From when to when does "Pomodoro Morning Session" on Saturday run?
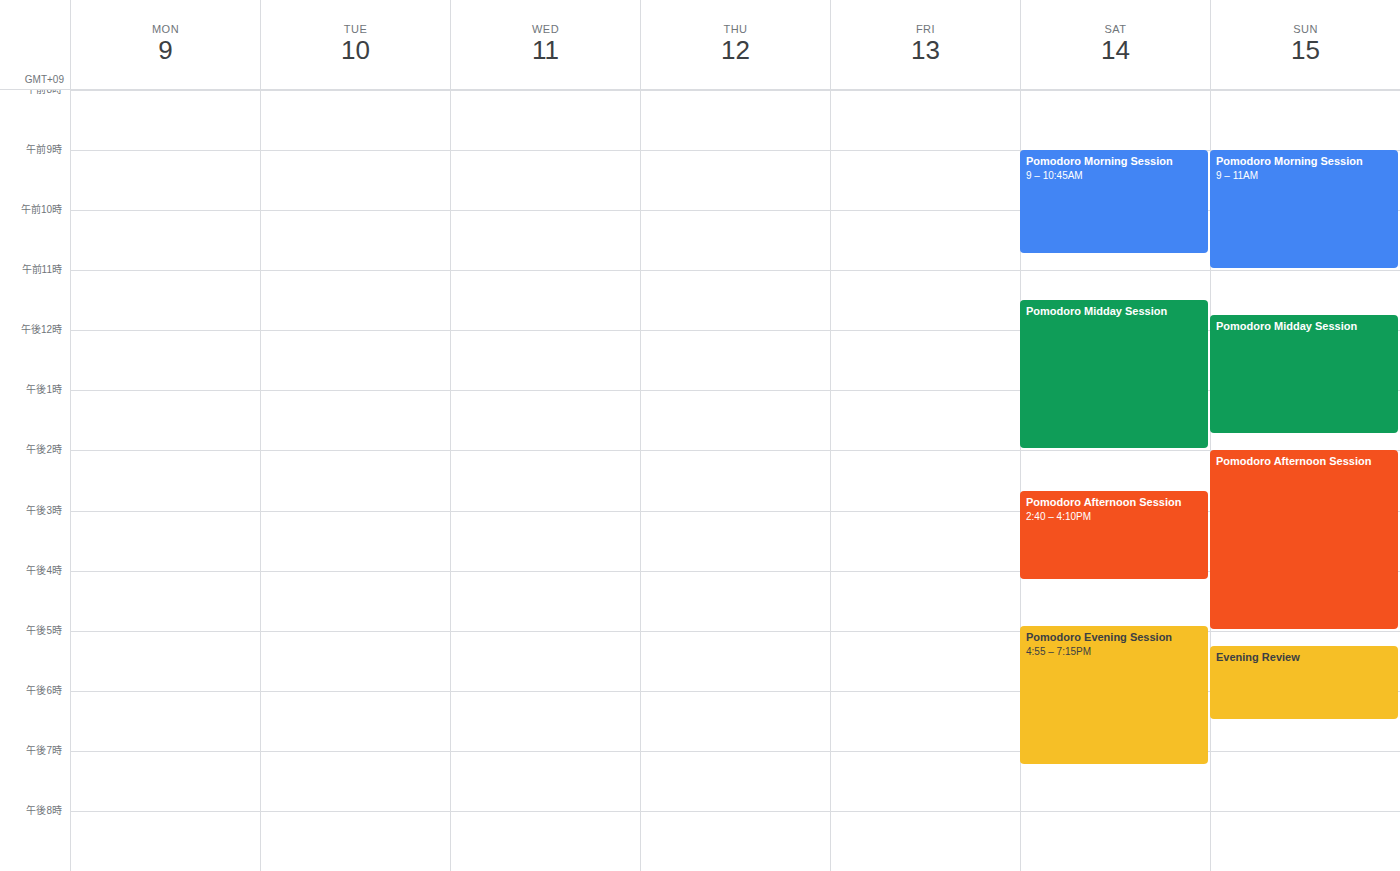
9:00 AM to 10:45 AM